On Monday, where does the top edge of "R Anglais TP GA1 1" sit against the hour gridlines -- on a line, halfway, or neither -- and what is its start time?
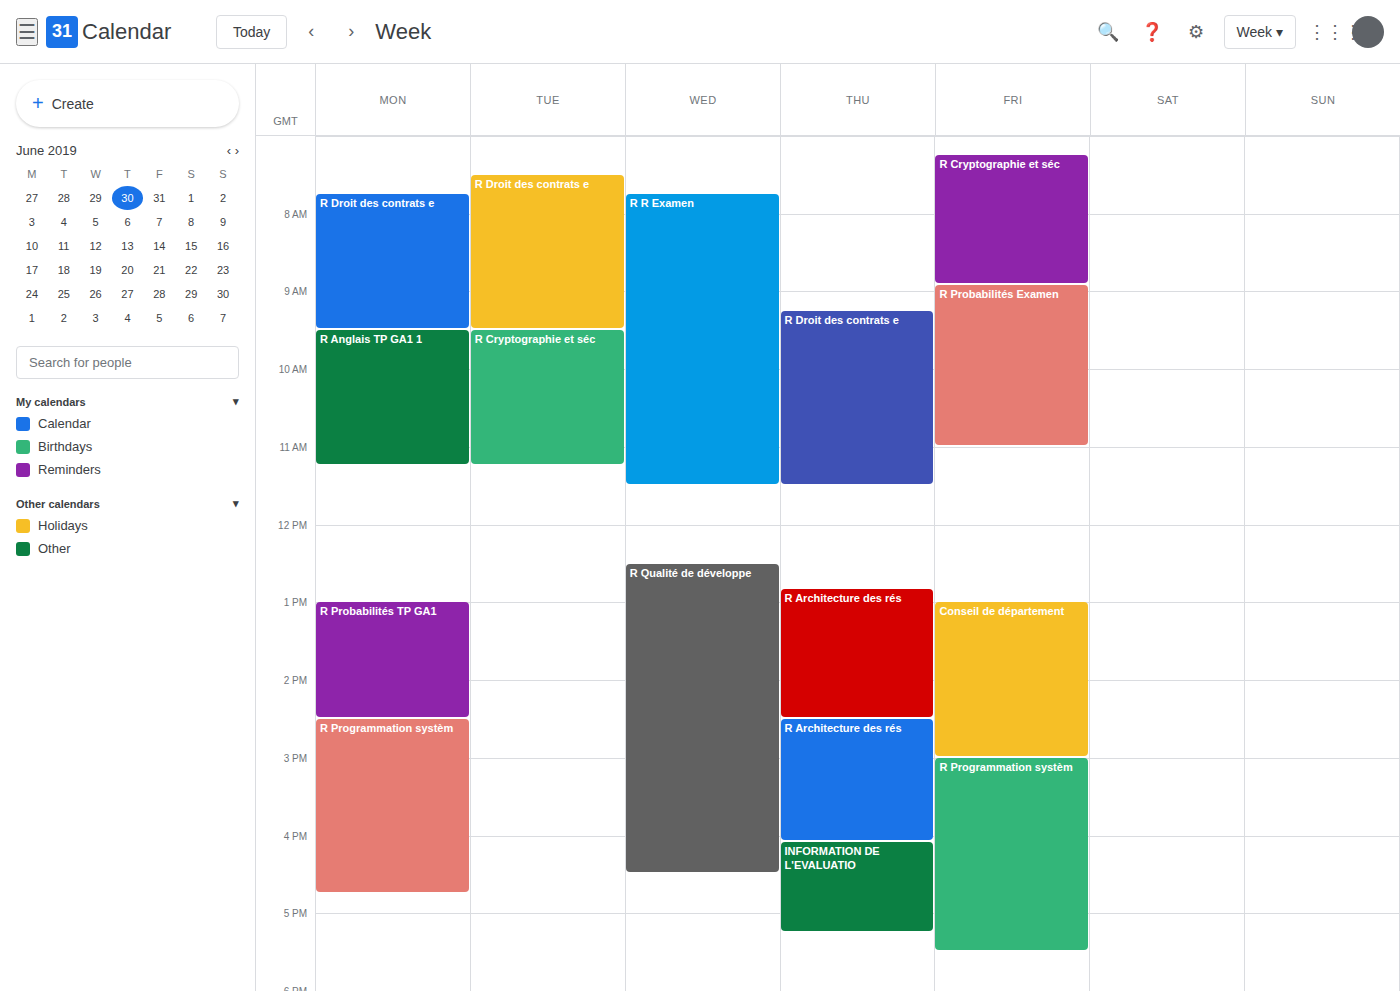
9:30 AM -- halfway between the 9 AM and 10 AM lines.